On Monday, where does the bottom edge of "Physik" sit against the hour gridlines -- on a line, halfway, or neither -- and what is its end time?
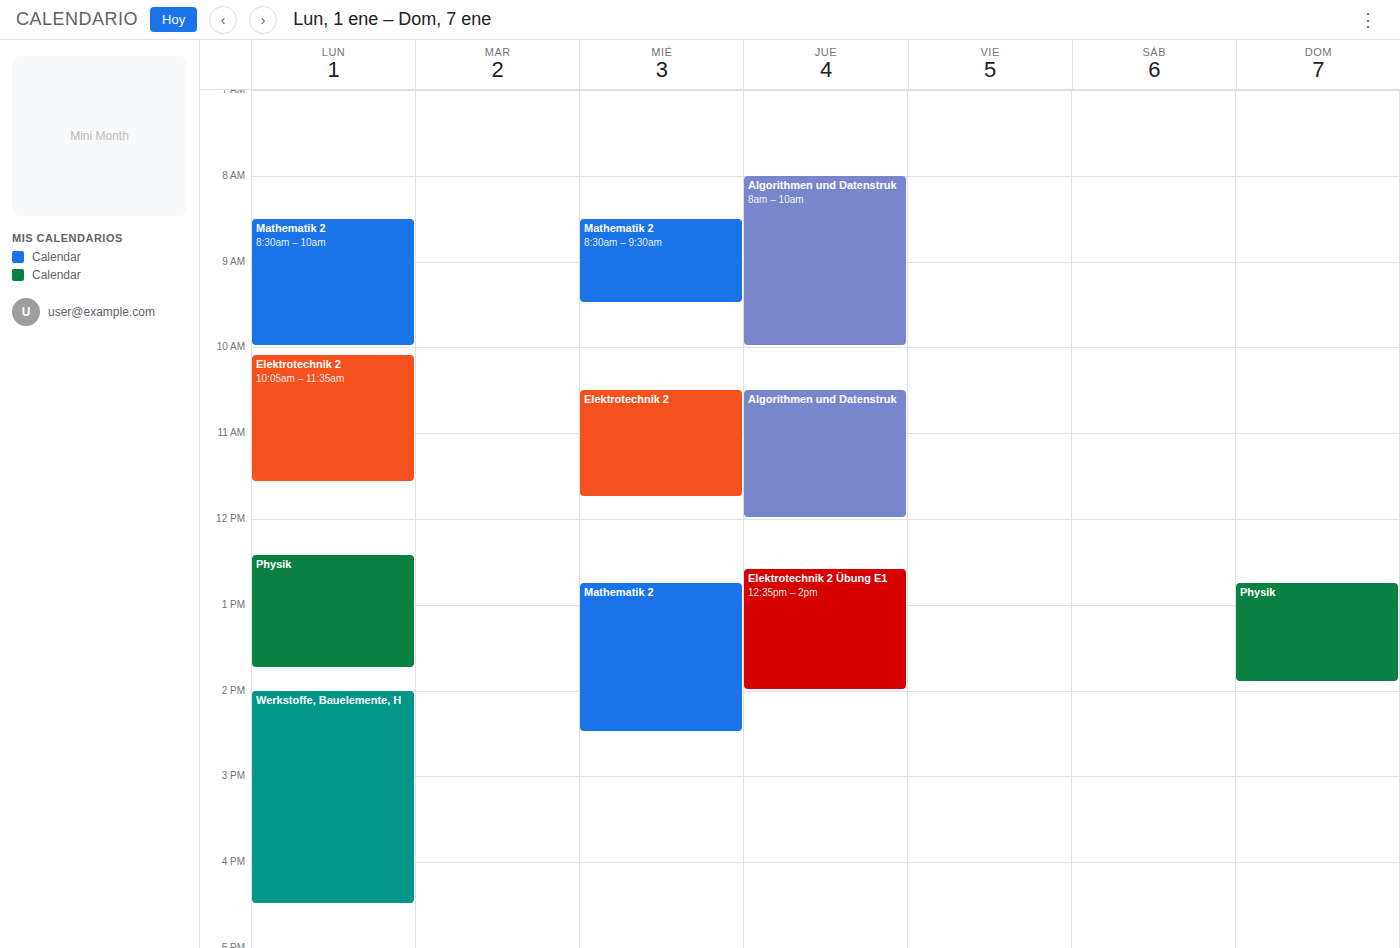
1:45 PM -- neither: three quarters of the way from the 1 PM line to the 2 PM line.